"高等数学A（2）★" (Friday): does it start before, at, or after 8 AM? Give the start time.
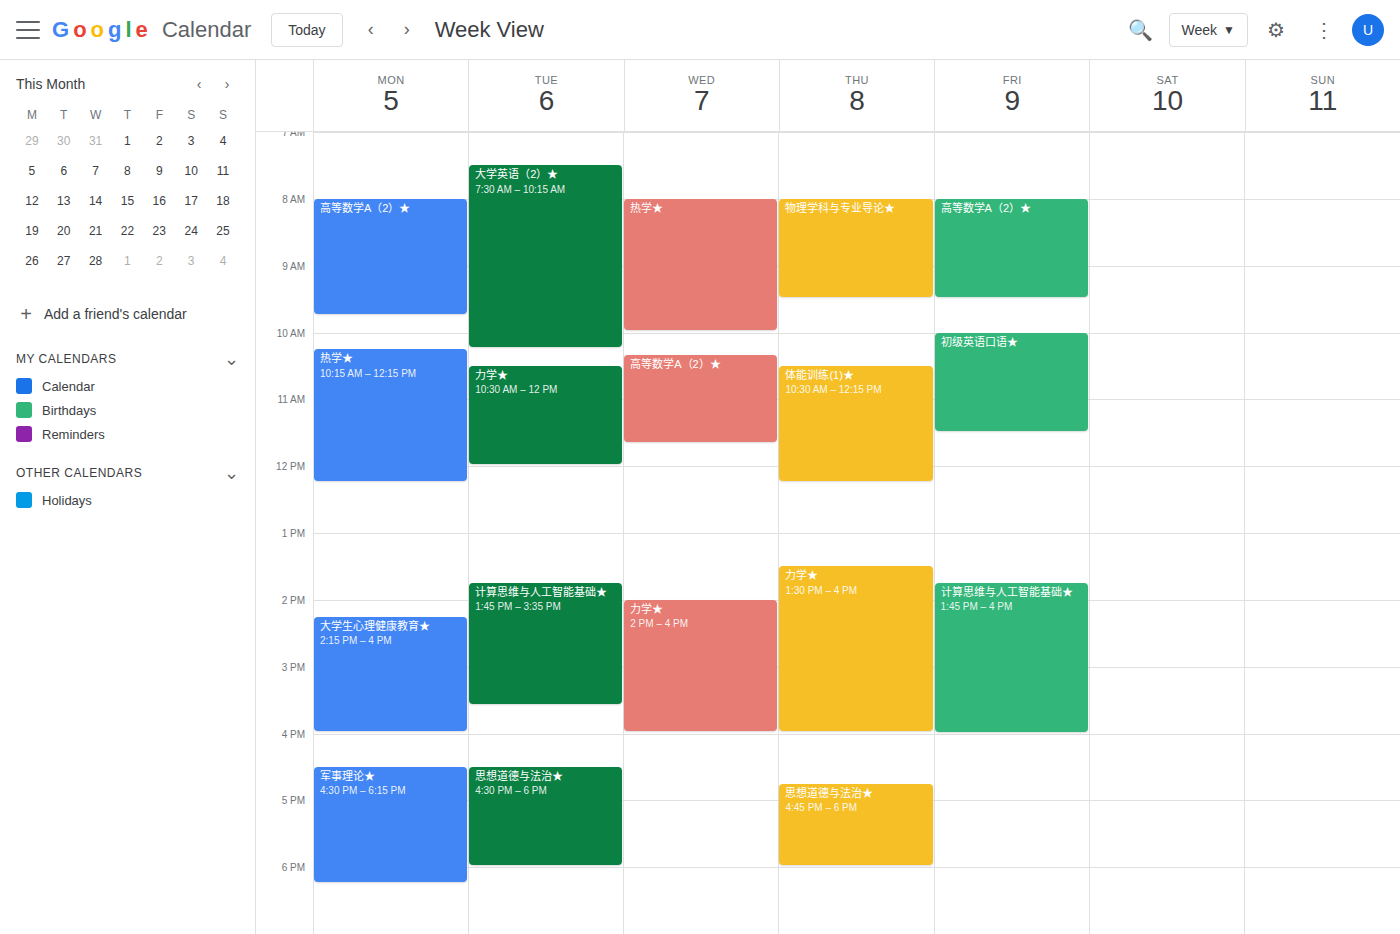
8:00 AM -- exactly at 8 AM, on the 8 AM line.